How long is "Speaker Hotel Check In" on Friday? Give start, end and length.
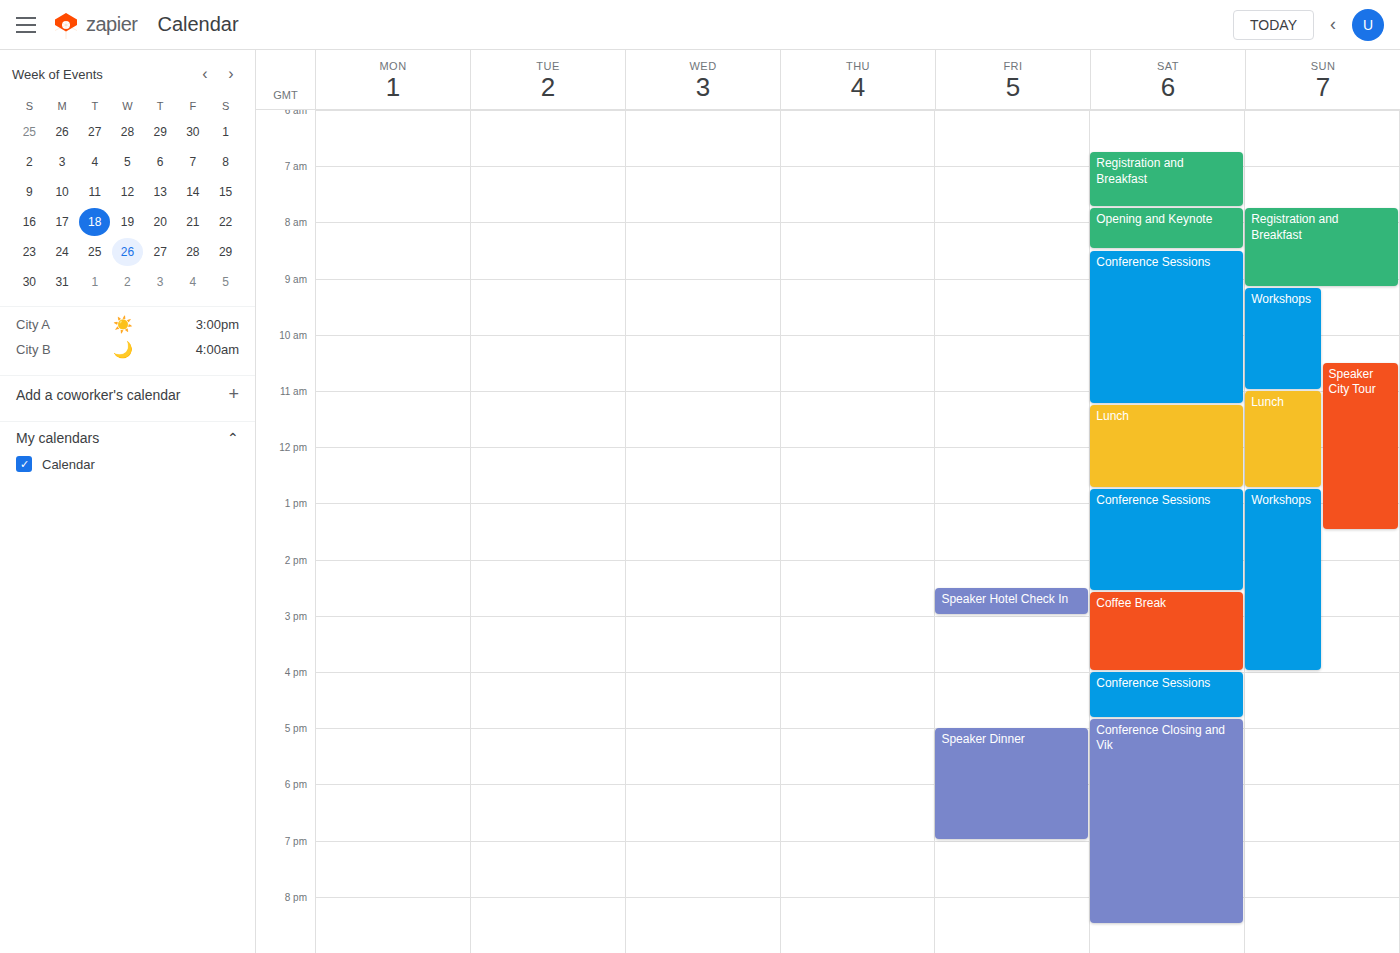
2:30 PM to 3:00 PM, 30 minutes